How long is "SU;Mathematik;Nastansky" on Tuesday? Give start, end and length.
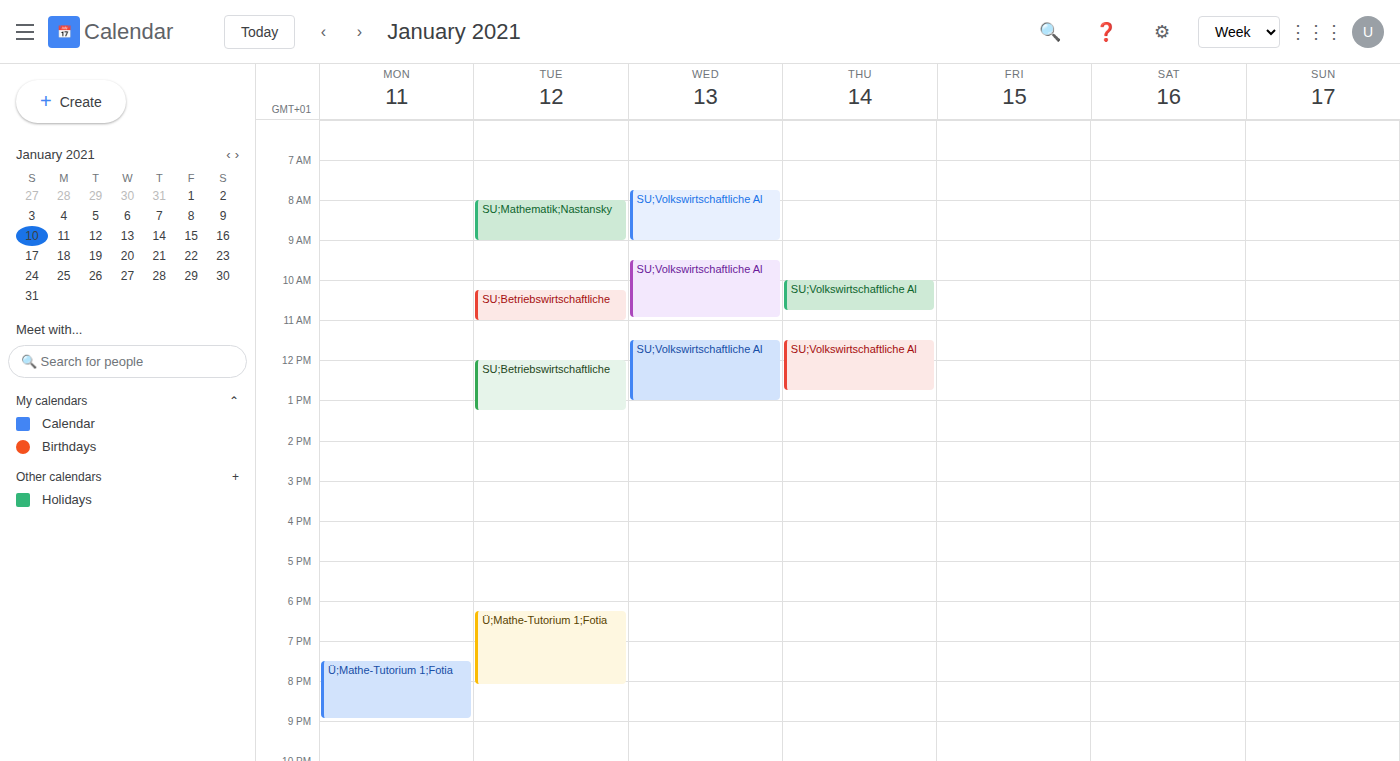
08:00 to 09:00, 1 hour